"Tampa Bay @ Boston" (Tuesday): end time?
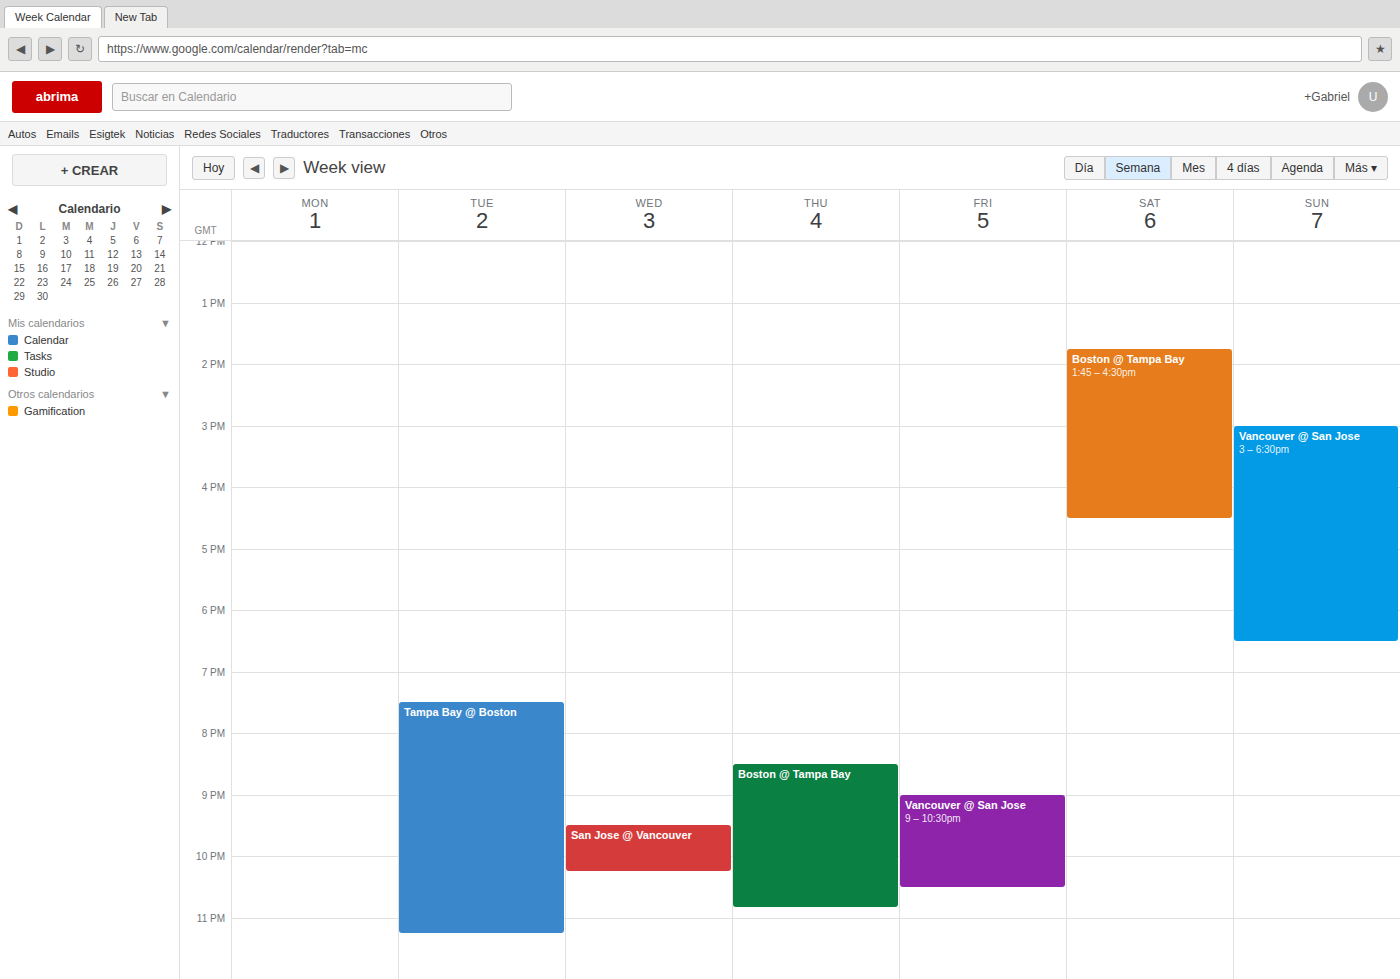
11:15 PM